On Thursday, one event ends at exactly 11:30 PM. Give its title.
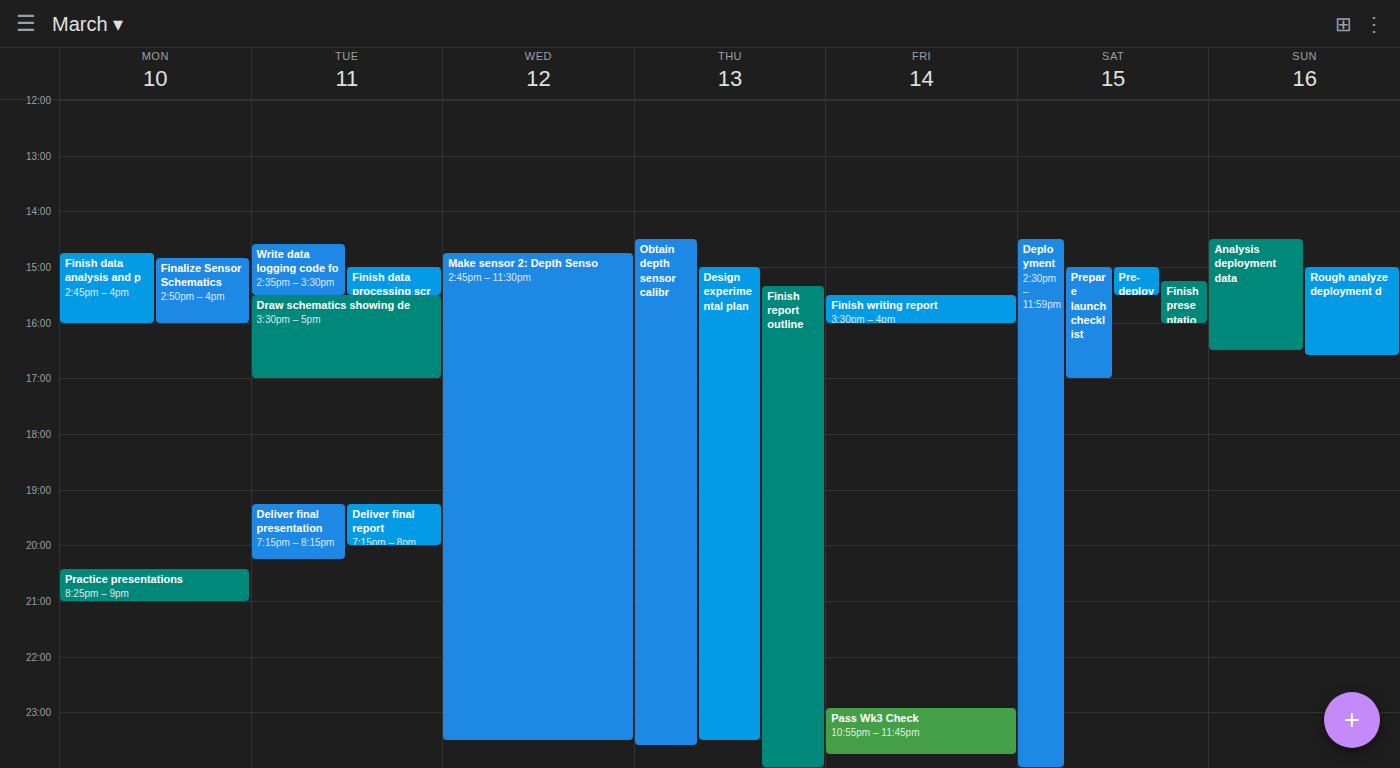
"Design experimental plan"